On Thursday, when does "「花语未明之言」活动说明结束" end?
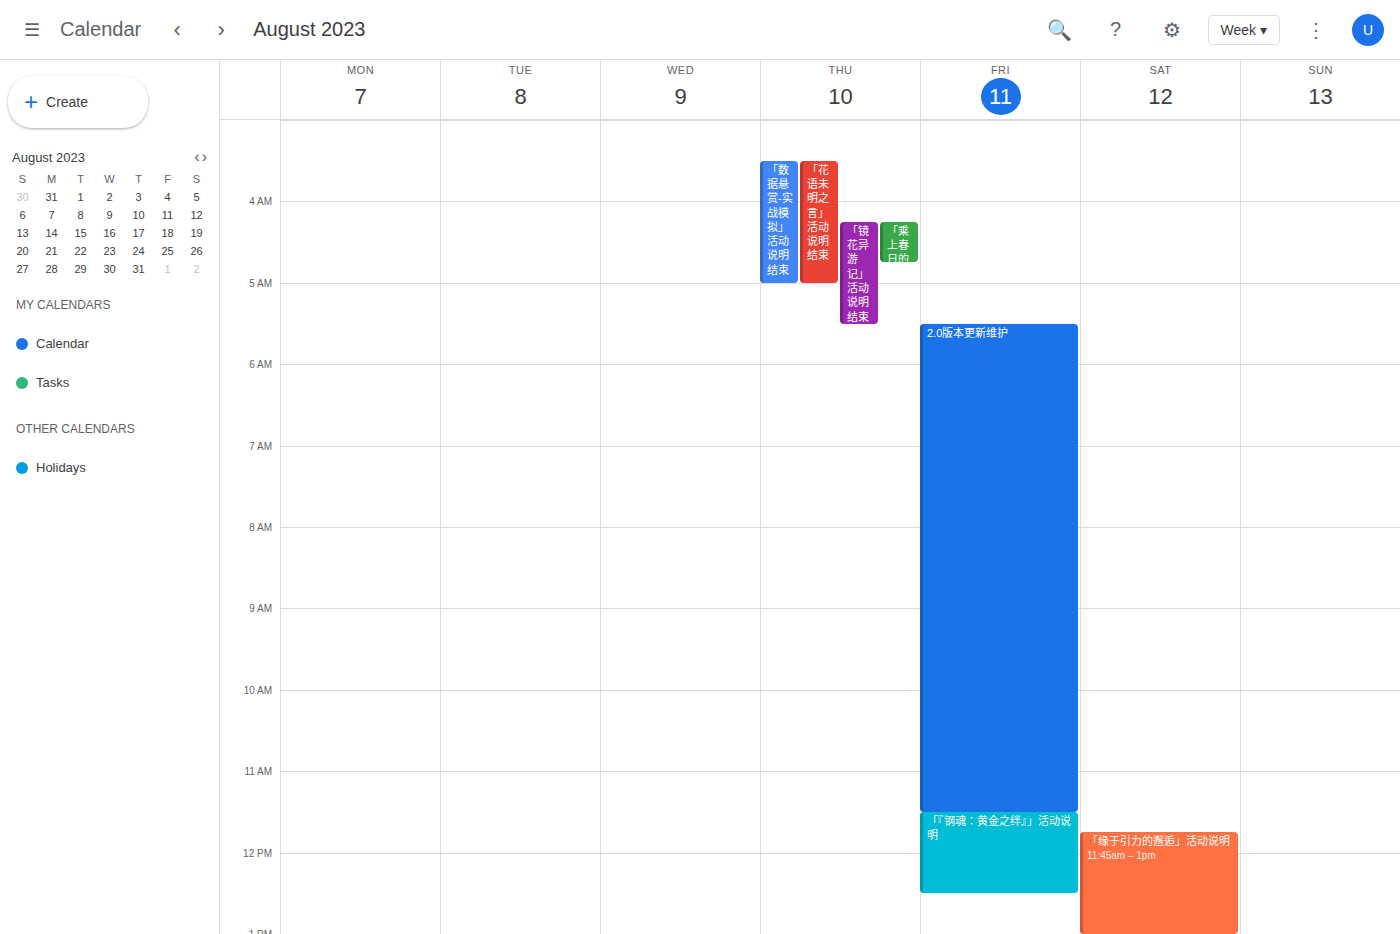
5:00 AM